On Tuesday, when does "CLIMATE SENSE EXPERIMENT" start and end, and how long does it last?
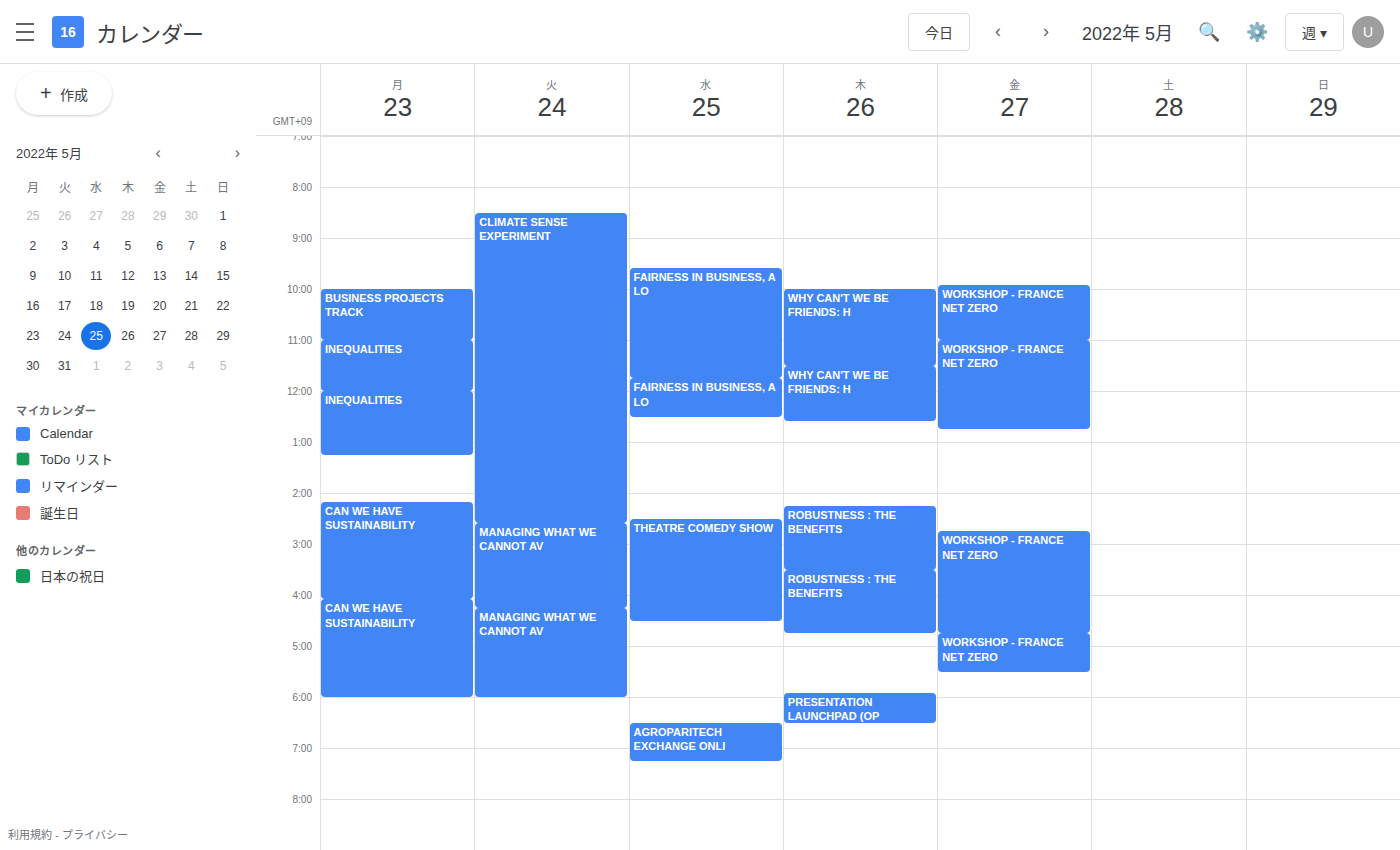
8:30 AM to 2:35 PM, 6 hours 5 minutes